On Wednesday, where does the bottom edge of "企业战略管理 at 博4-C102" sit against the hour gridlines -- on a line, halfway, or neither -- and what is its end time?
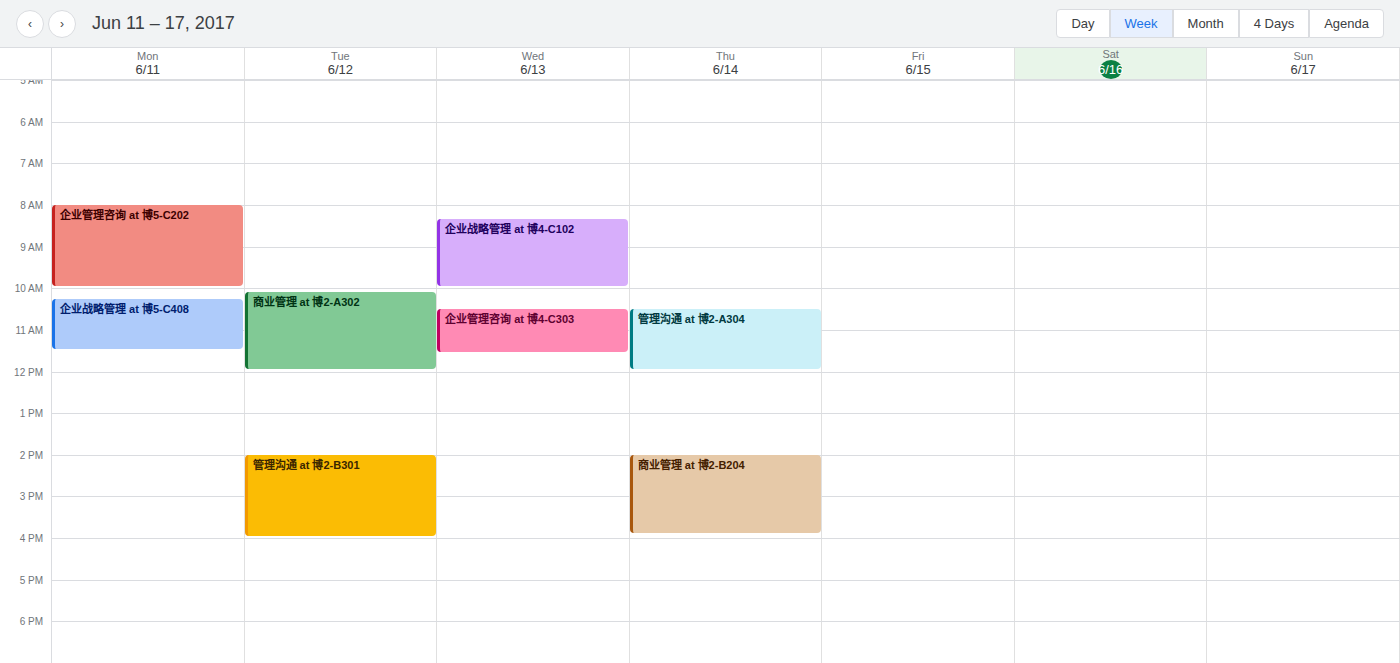
10:00 AM -- exactly on the 10 AM line.